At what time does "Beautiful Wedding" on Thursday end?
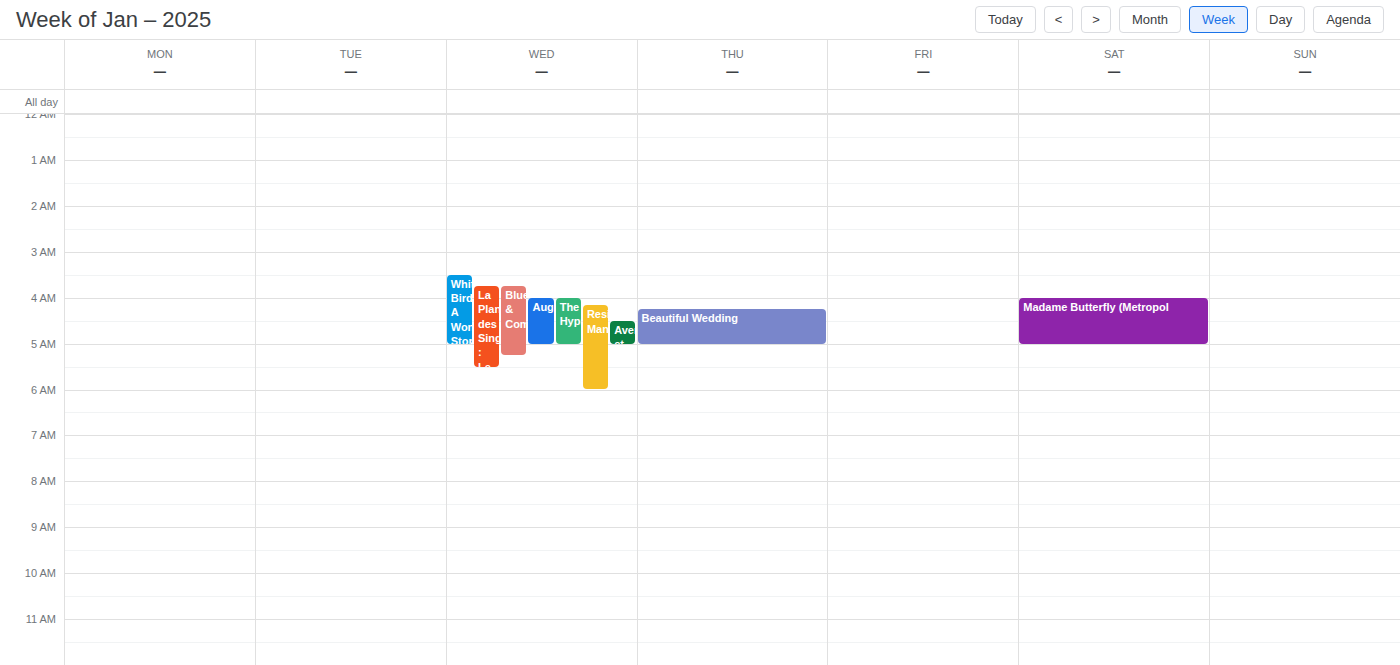
5:00 AM